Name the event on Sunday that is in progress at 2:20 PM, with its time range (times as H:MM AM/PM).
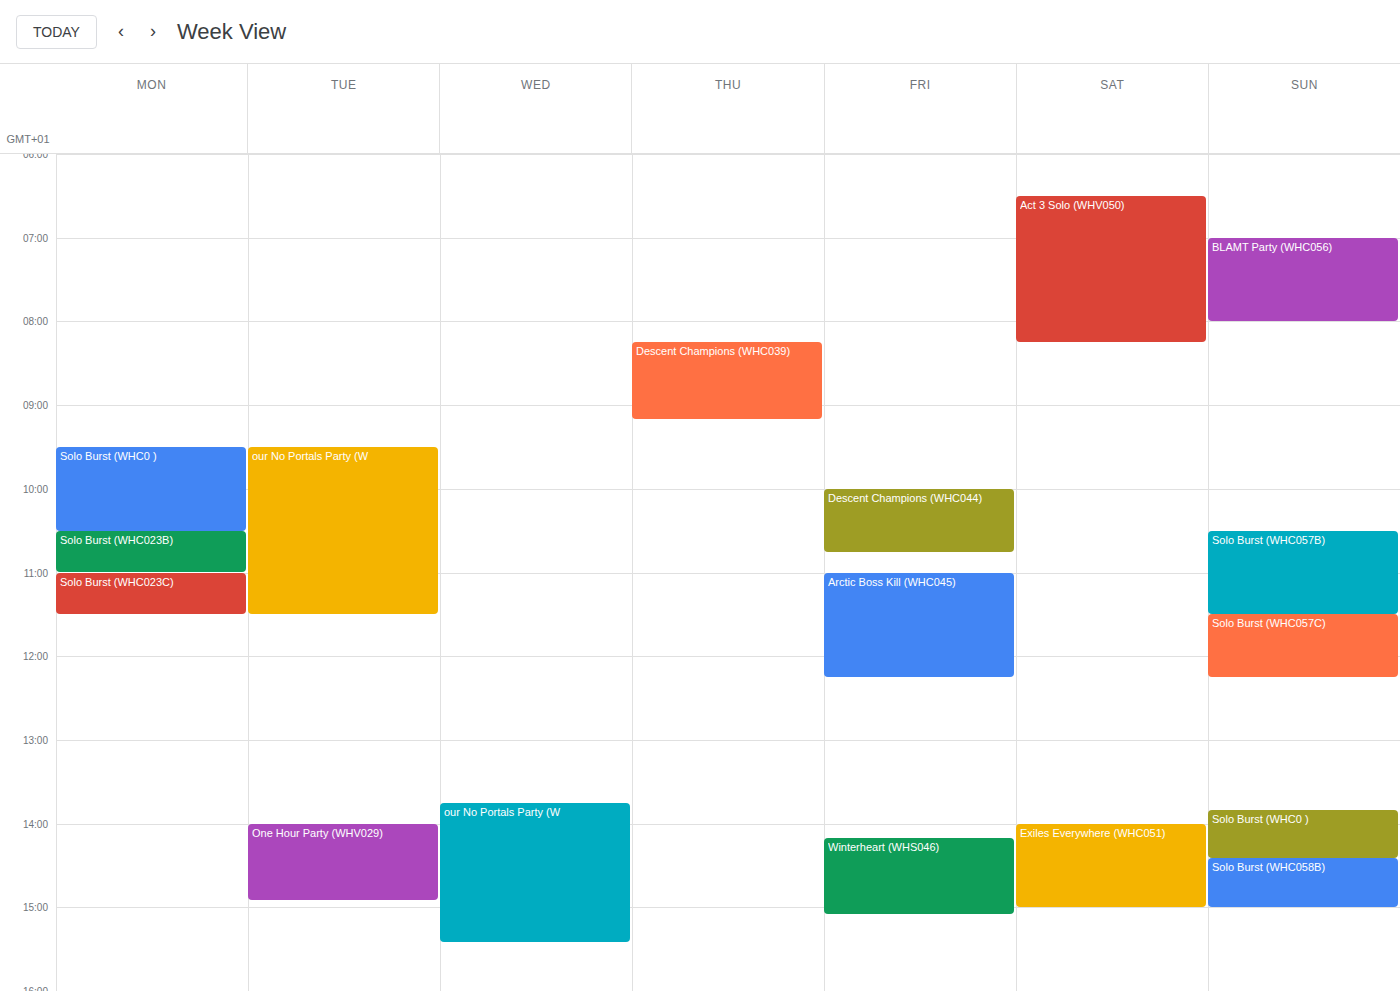
"Solo Burst (WHC0 )", 1:50 PM to 2:25 PM